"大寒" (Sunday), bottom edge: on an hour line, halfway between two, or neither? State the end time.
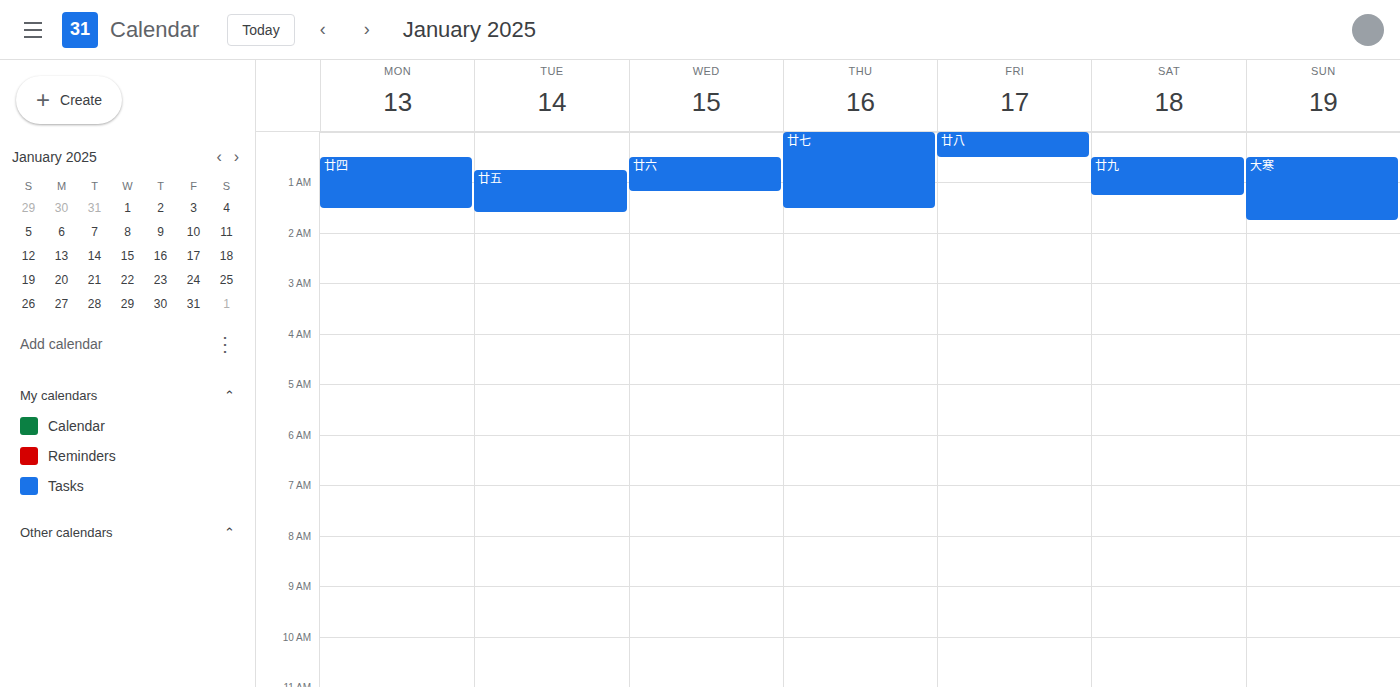
1:45 AM -- neither: three quarters of the way from the 1 AM line to the 2 AM line.